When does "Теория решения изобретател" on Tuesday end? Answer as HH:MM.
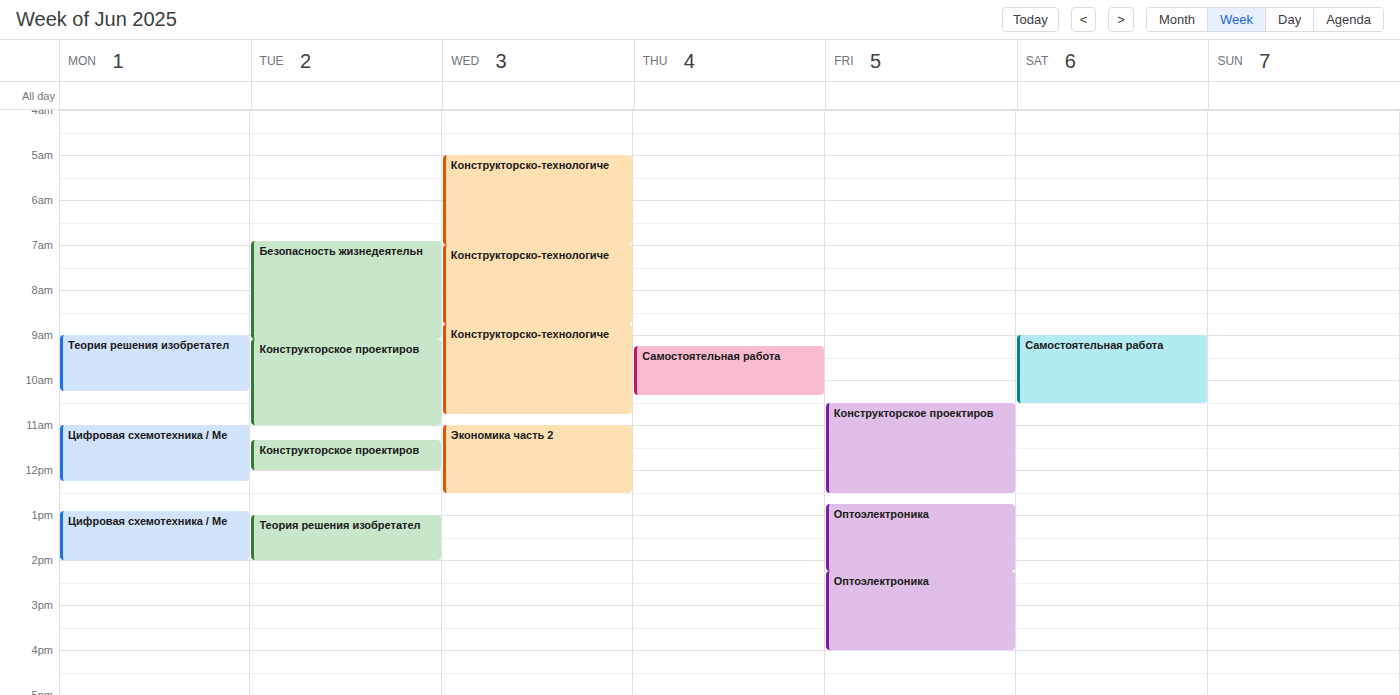
14:00